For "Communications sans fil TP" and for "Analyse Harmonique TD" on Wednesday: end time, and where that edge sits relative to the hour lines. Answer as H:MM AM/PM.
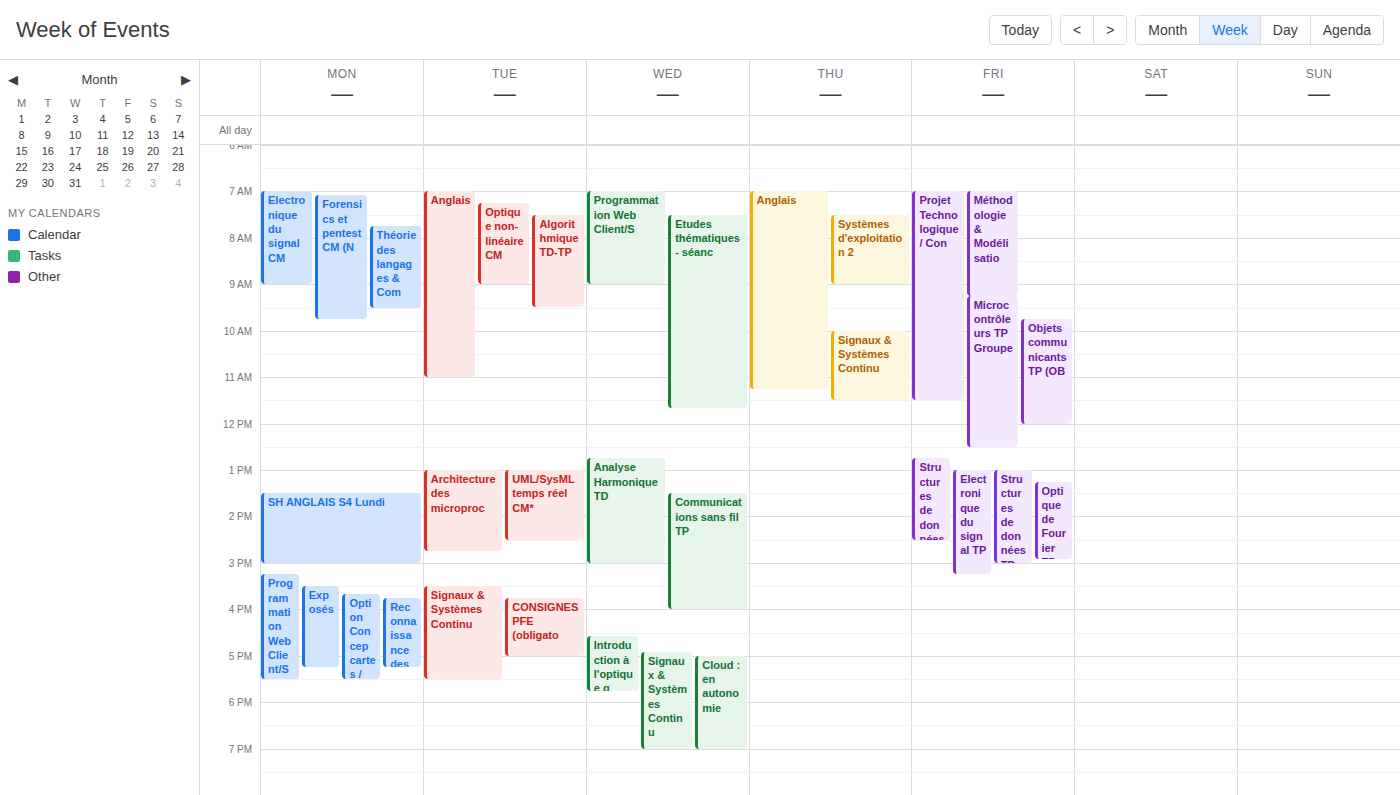
"Communications sans fil TP": 4:00 PM, exactly on the 4 PM line. "Analyse Harmonique TD": 3:00 PM, exactly on the 3 PM line.